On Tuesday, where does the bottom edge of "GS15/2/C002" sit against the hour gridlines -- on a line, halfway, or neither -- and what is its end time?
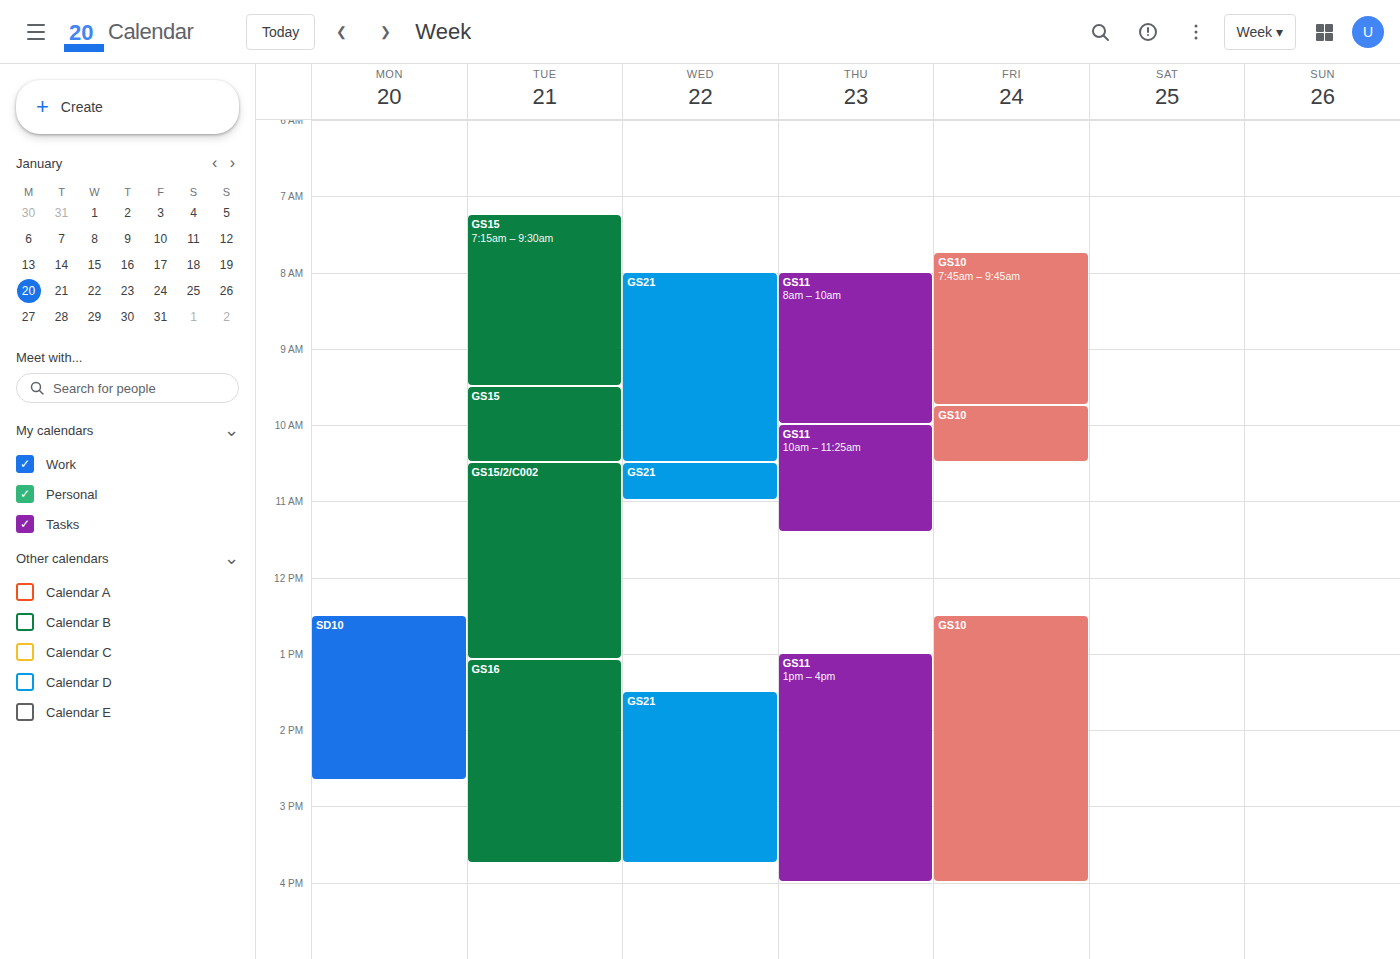
1:05 PM -- neither: 5 minutes below the 1 PM line and 55 minutes above the 2 PM line.